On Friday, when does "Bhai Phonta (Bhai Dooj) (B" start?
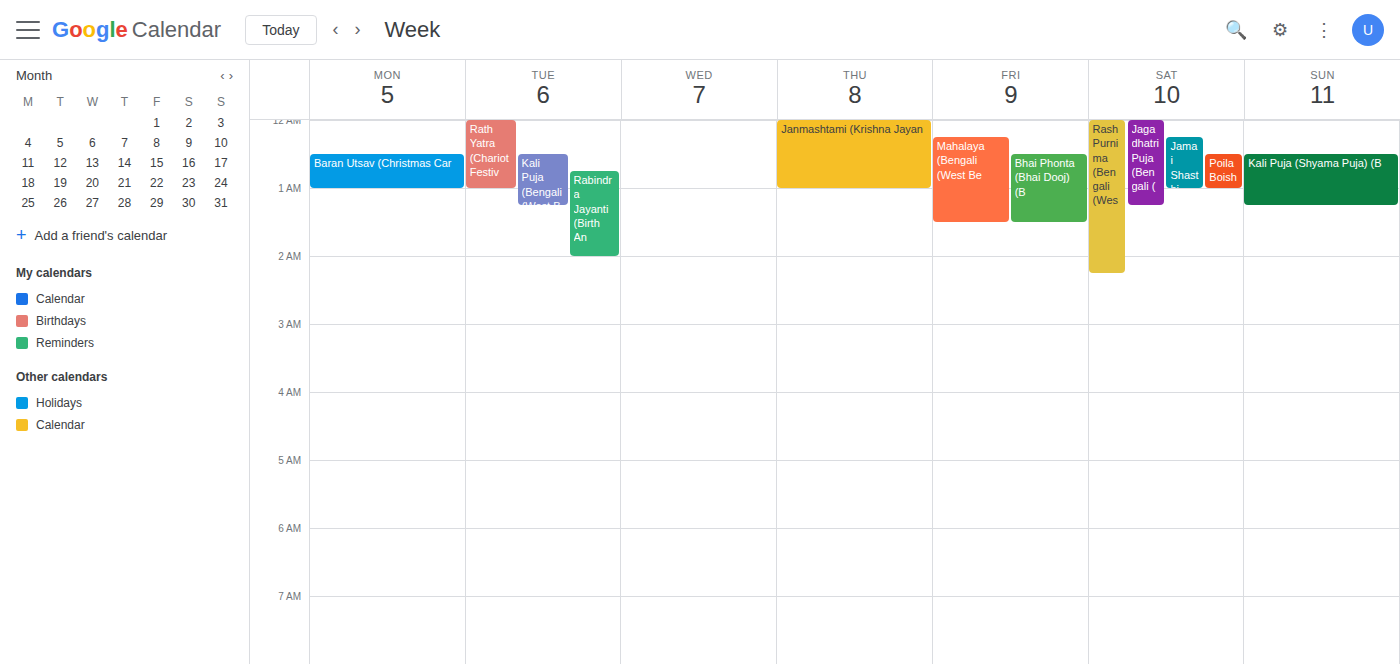
12:30 AM